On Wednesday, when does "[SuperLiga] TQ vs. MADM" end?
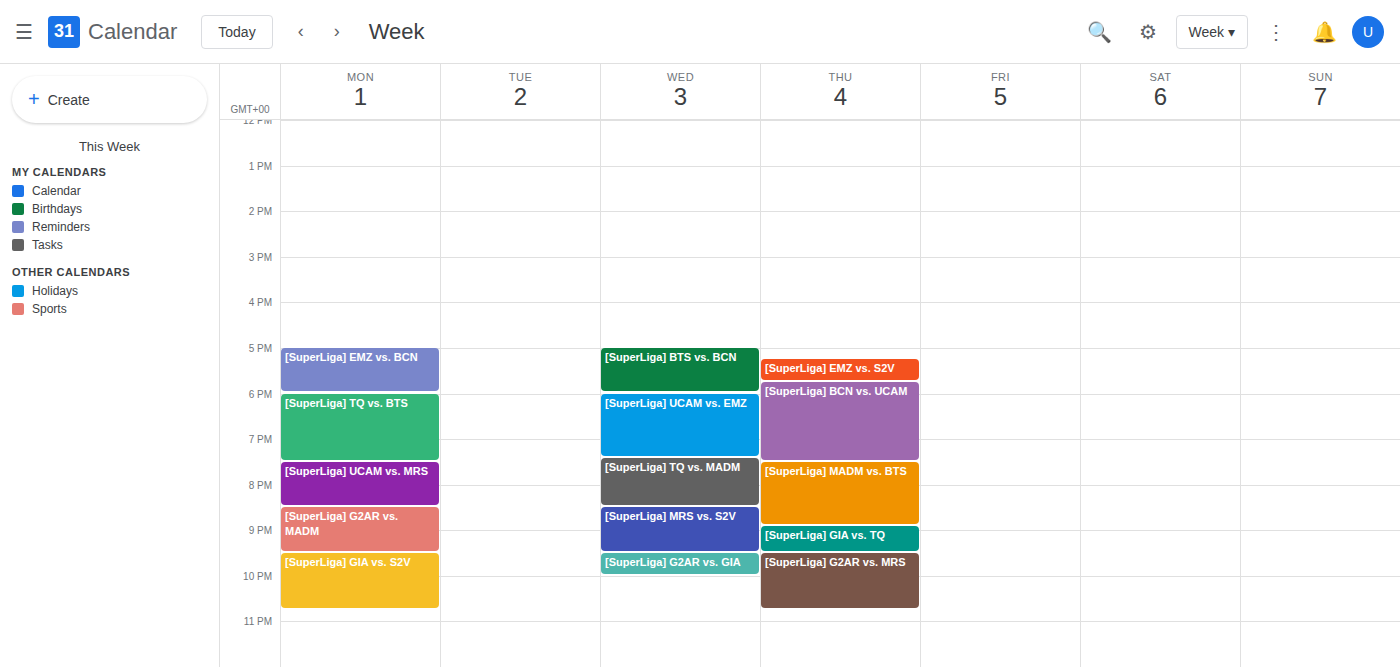
8:30 PM